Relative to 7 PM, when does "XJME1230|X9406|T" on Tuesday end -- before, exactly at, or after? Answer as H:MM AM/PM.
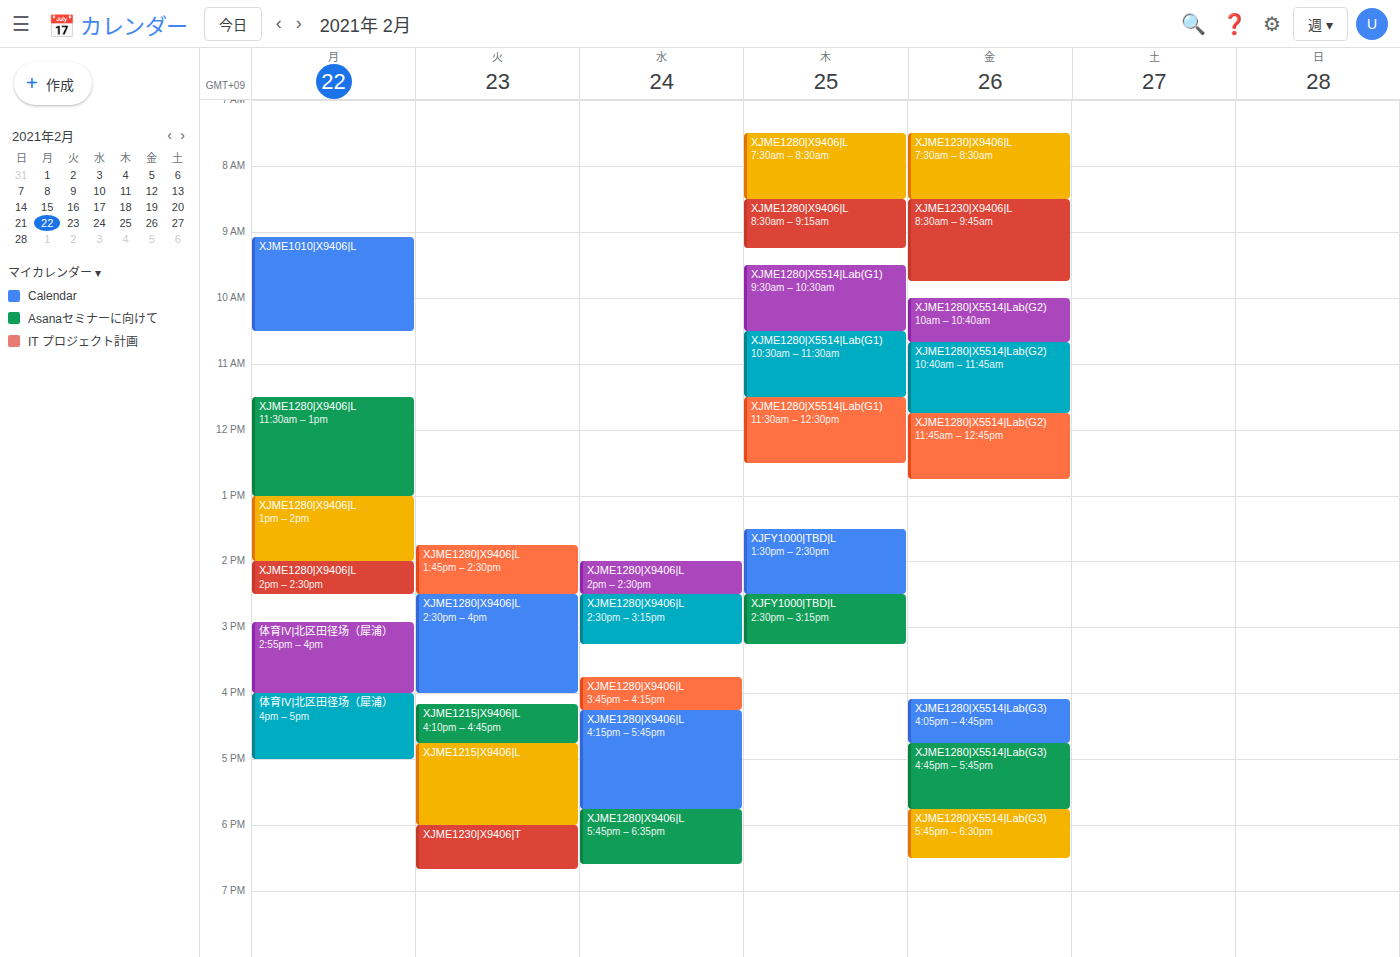
6:40 PM -- before 7 PM, 20 minutes above the 7 PM line.